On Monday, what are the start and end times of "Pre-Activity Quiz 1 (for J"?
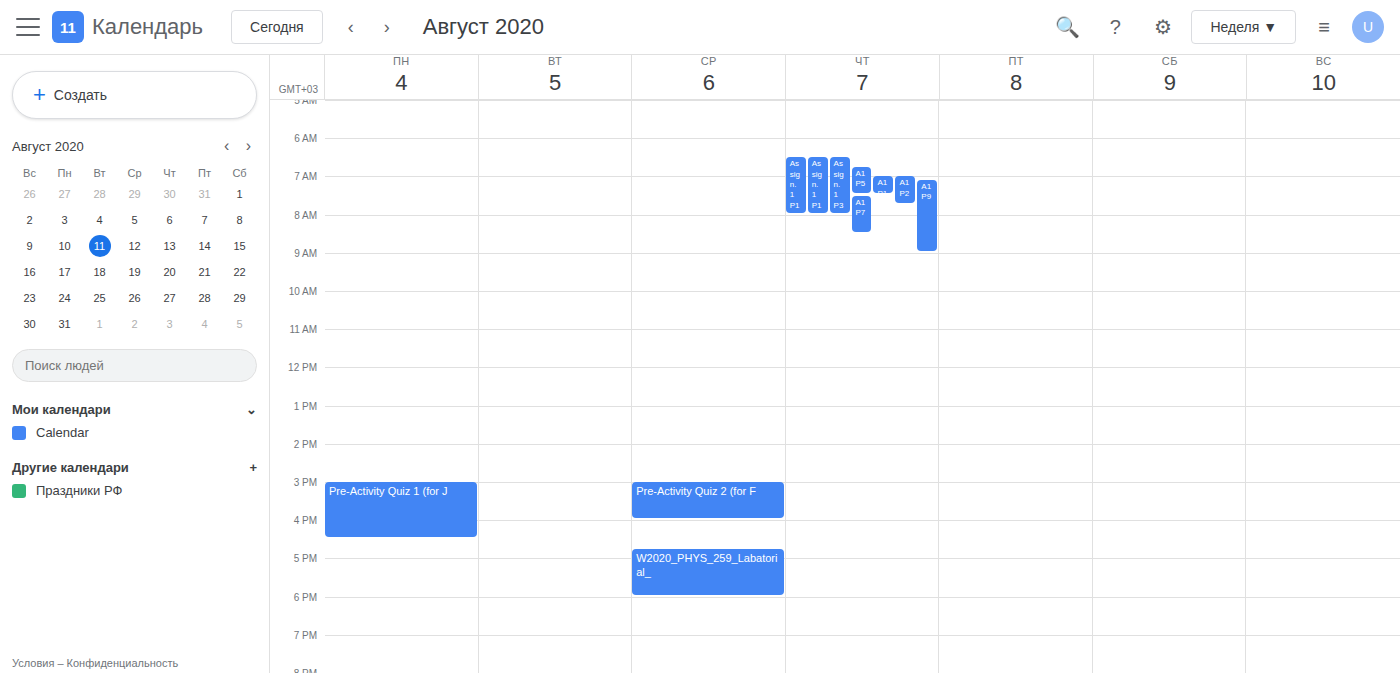
3:00 PM to 4:30 PM